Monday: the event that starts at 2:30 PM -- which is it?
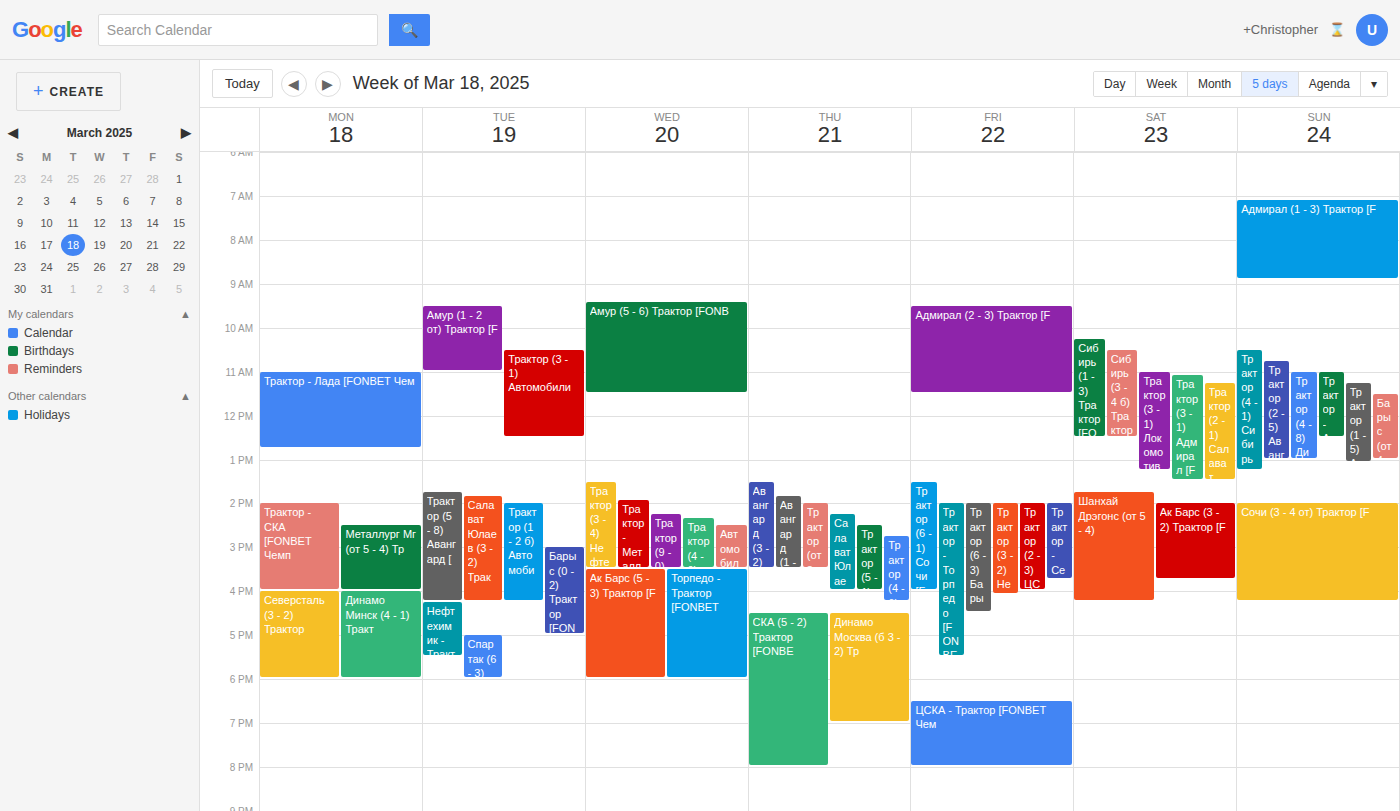
"Металлург Мг (от 5 - 4) Тр"